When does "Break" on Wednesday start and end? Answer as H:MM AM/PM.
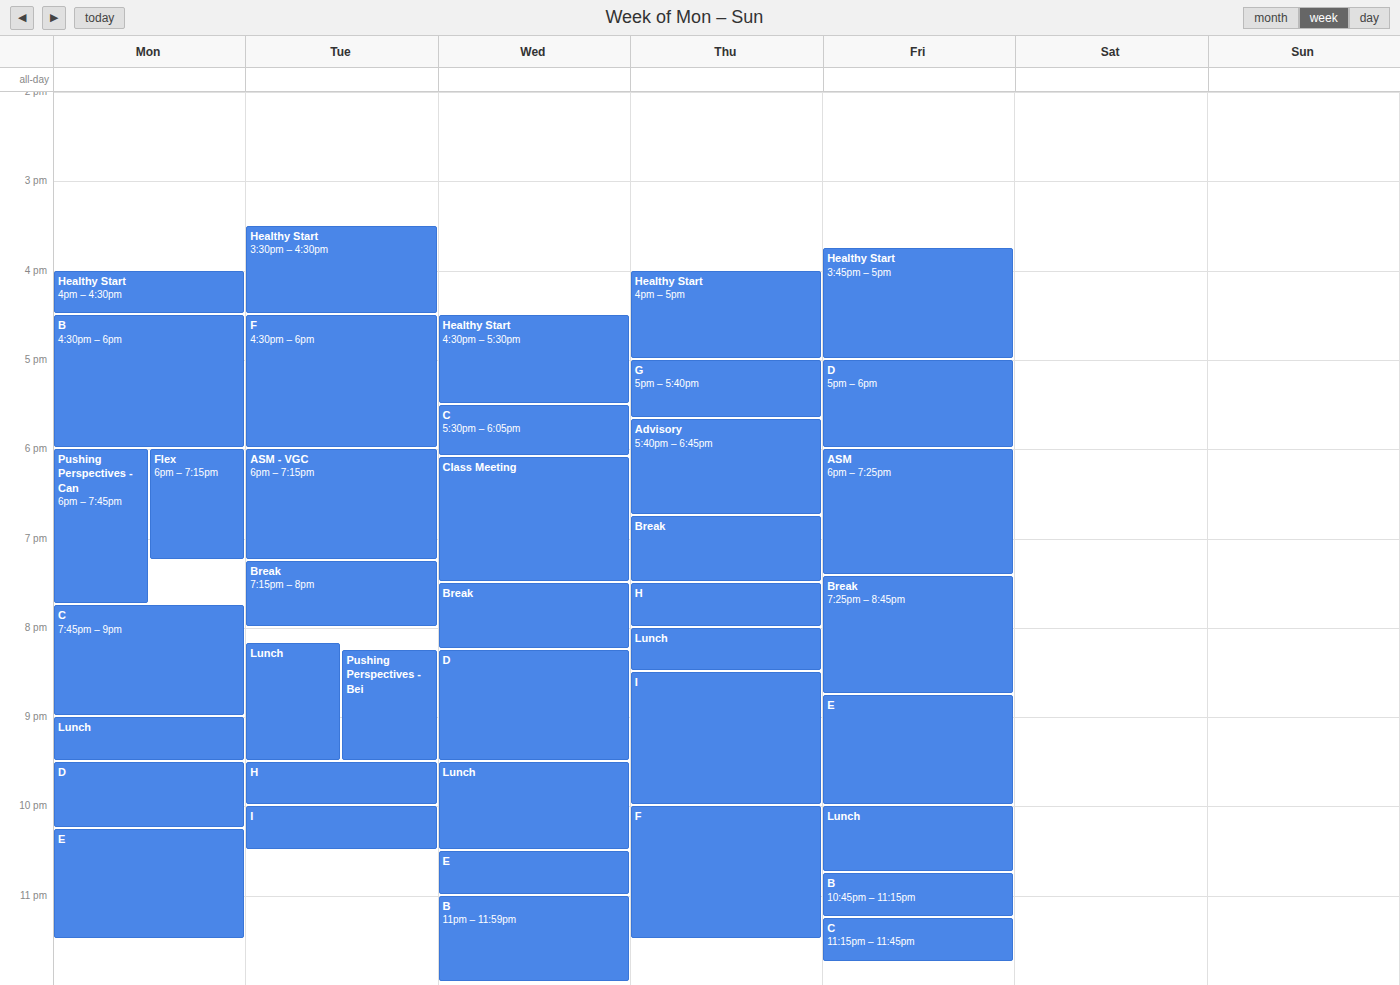
7:30 PM to 8:15 PM